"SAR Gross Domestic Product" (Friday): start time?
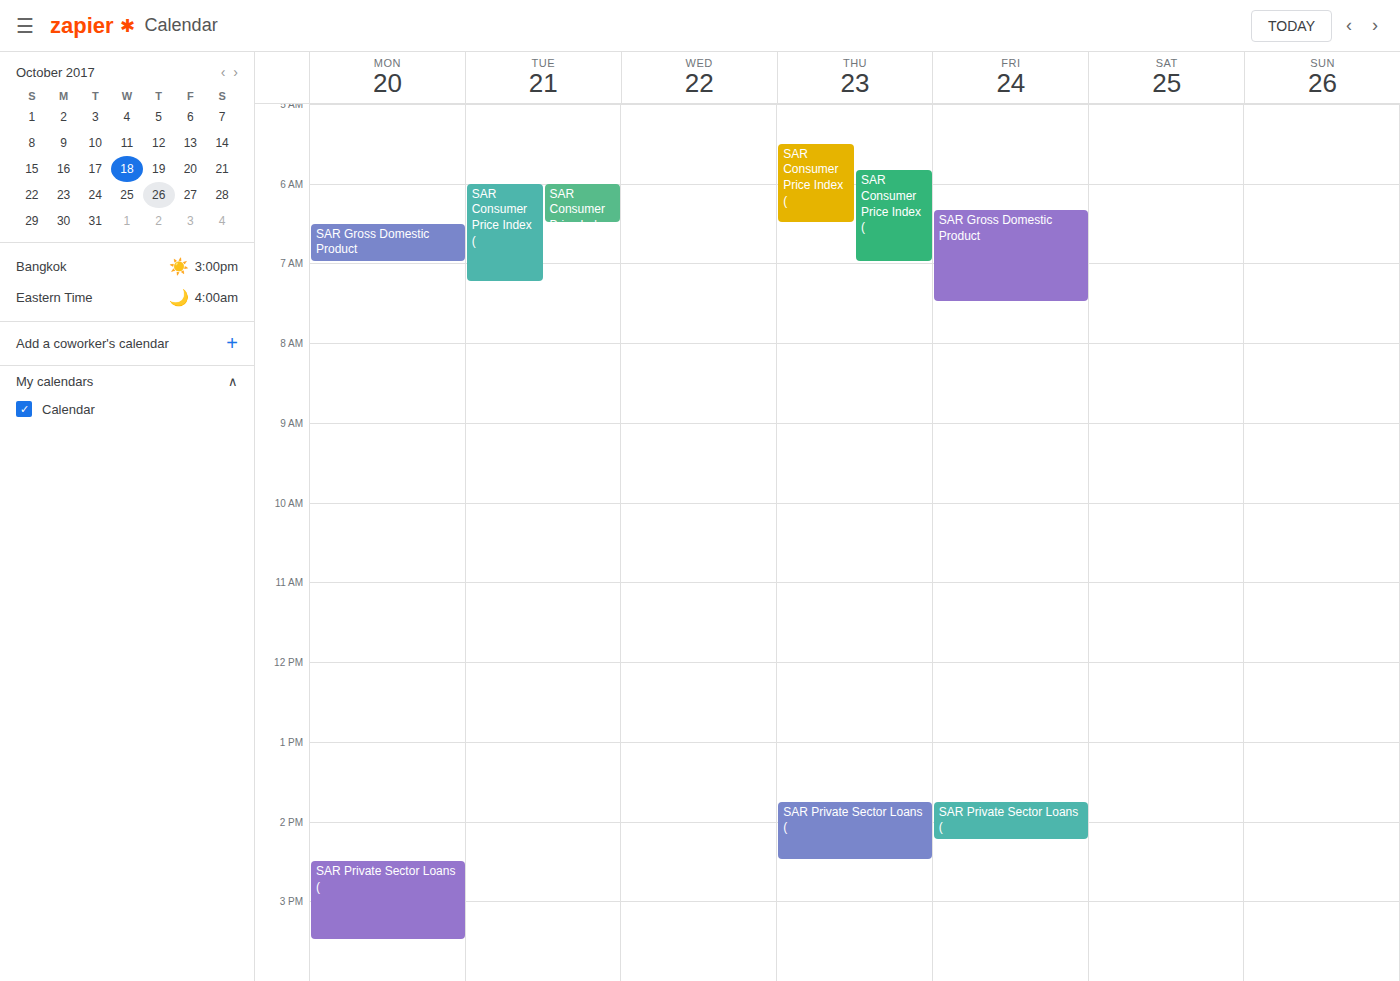
06:20